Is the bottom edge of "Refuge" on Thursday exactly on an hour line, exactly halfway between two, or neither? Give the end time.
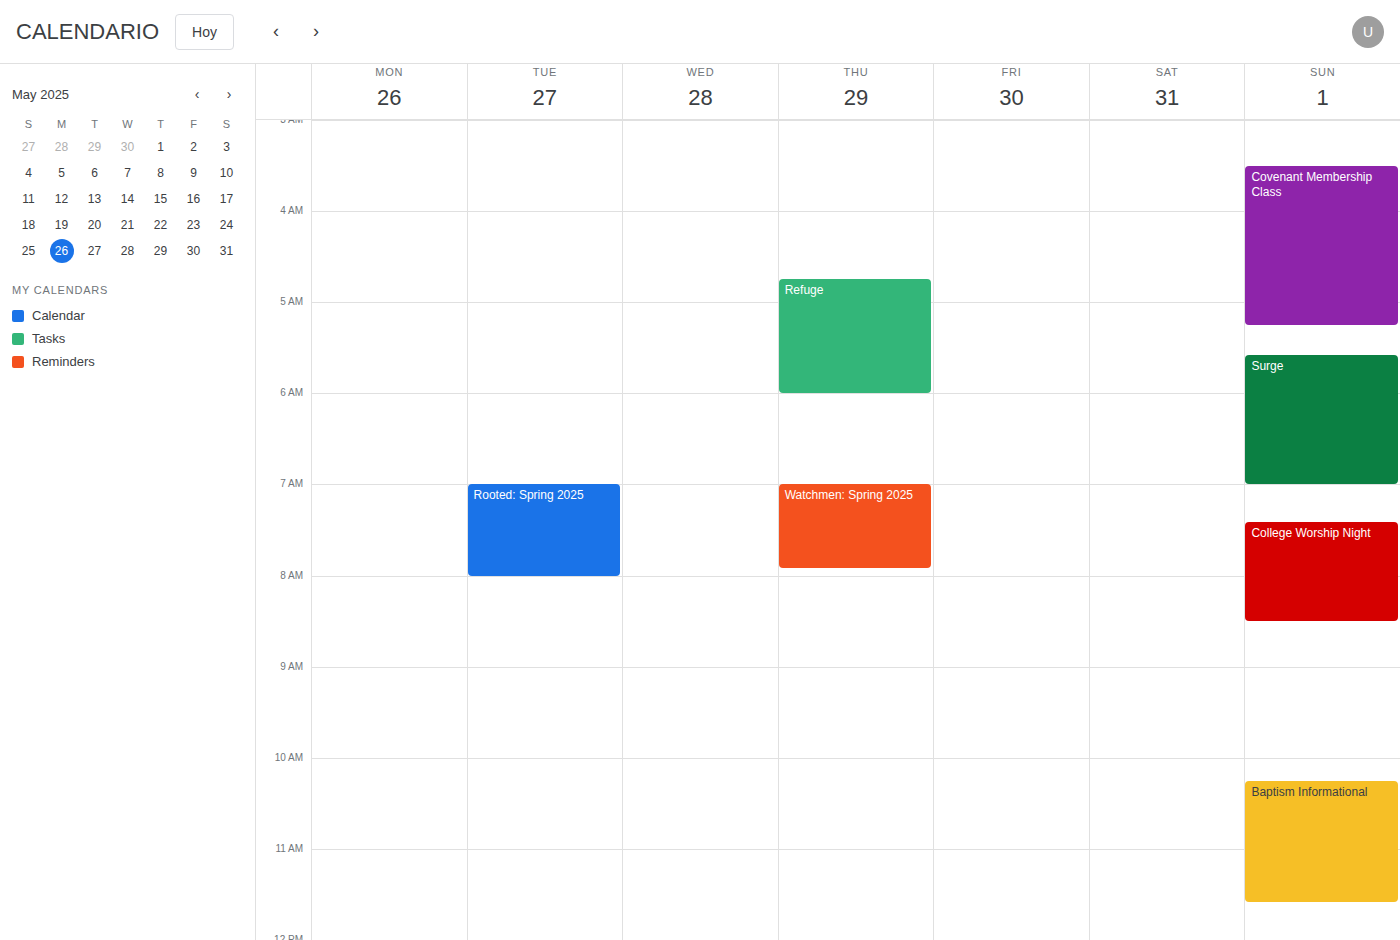
06:00 -- exactly on the 06:00 line.